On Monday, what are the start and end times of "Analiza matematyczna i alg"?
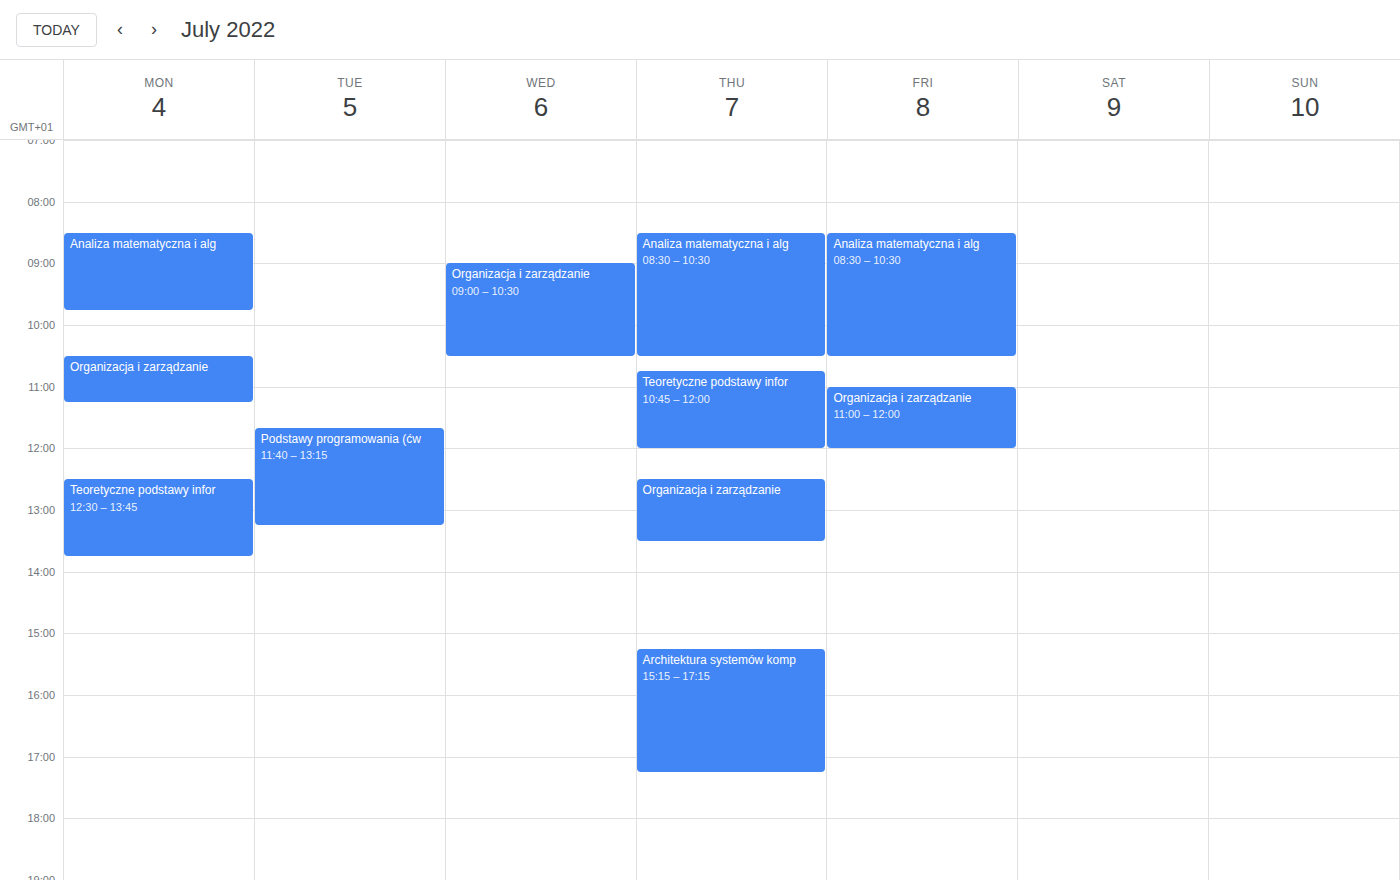
08:30 to 09:45